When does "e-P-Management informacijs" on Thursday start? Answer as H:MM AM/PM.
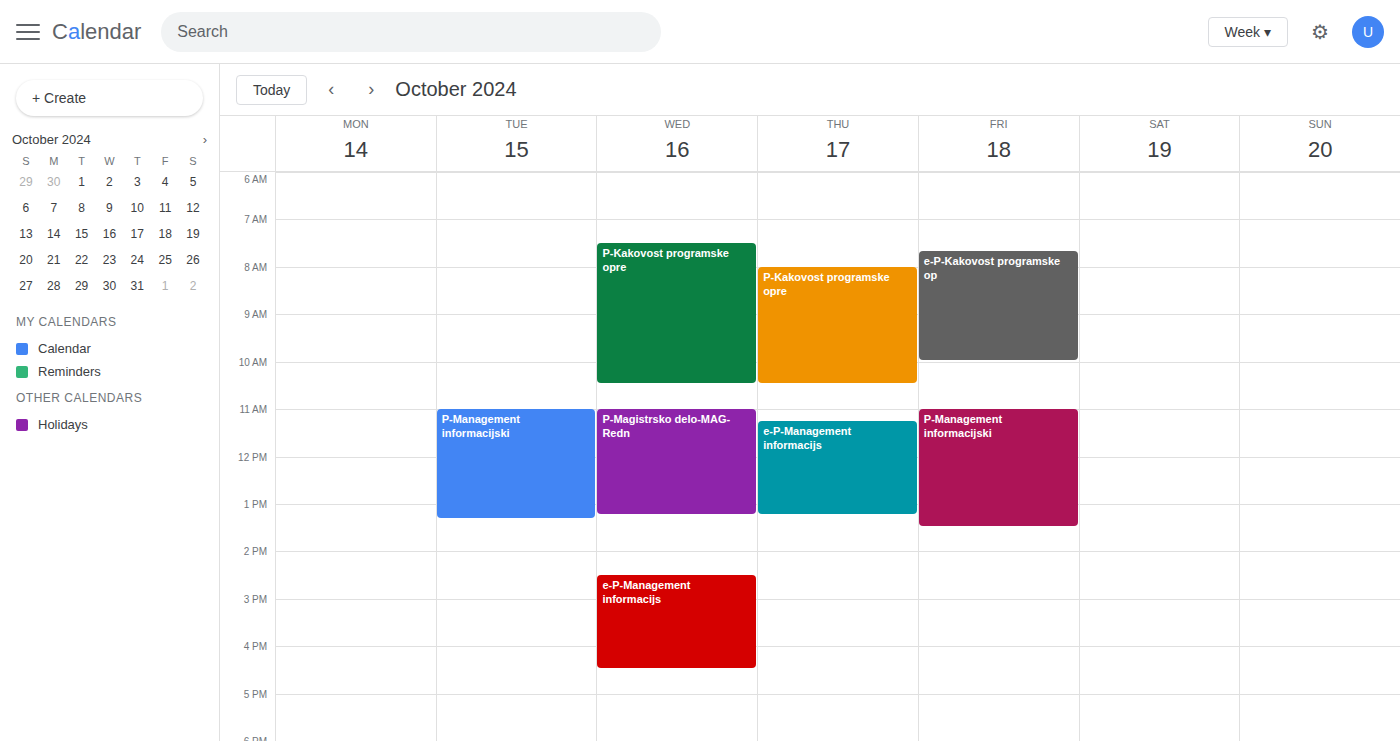
11:15 AM